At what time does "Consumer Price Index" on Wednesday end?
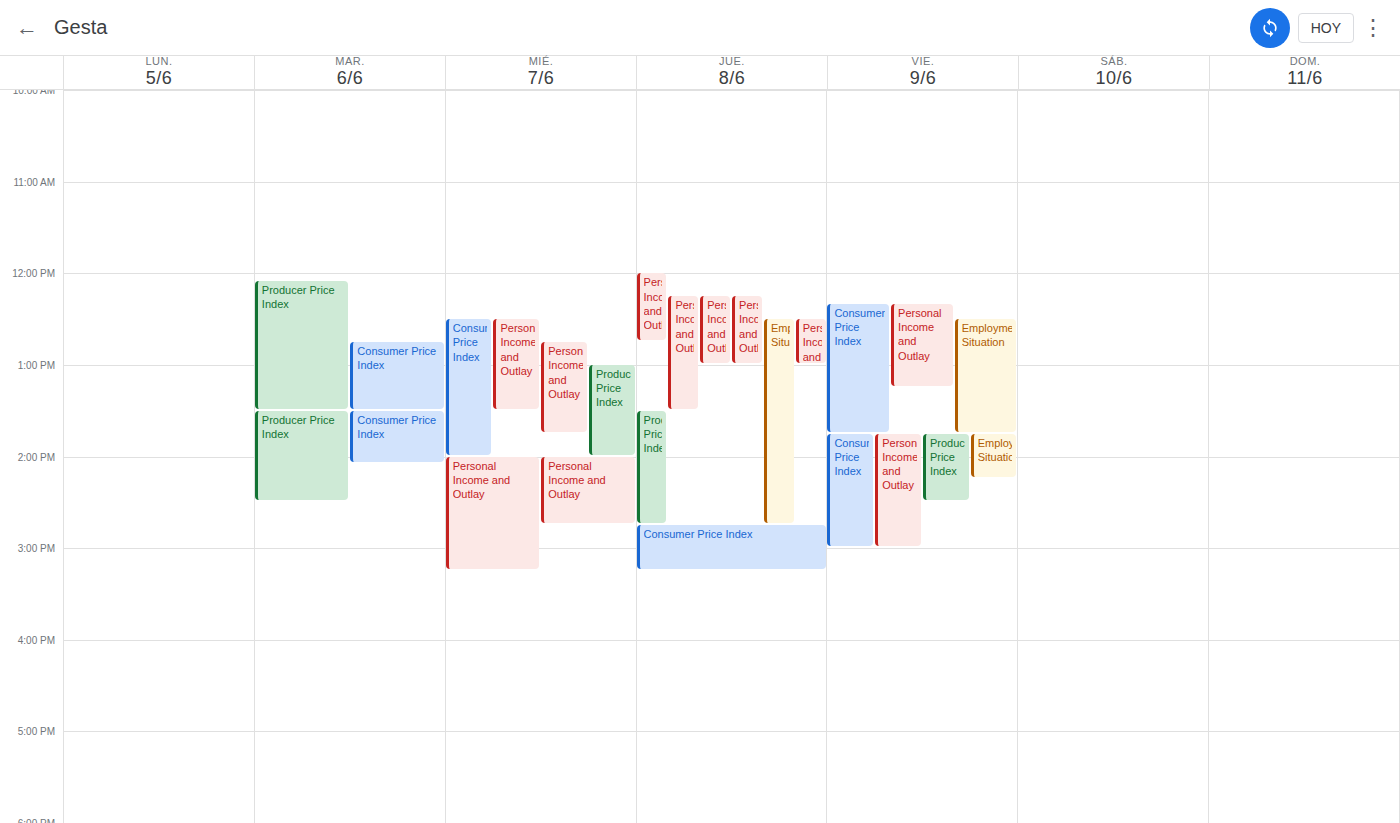
2:00 PM